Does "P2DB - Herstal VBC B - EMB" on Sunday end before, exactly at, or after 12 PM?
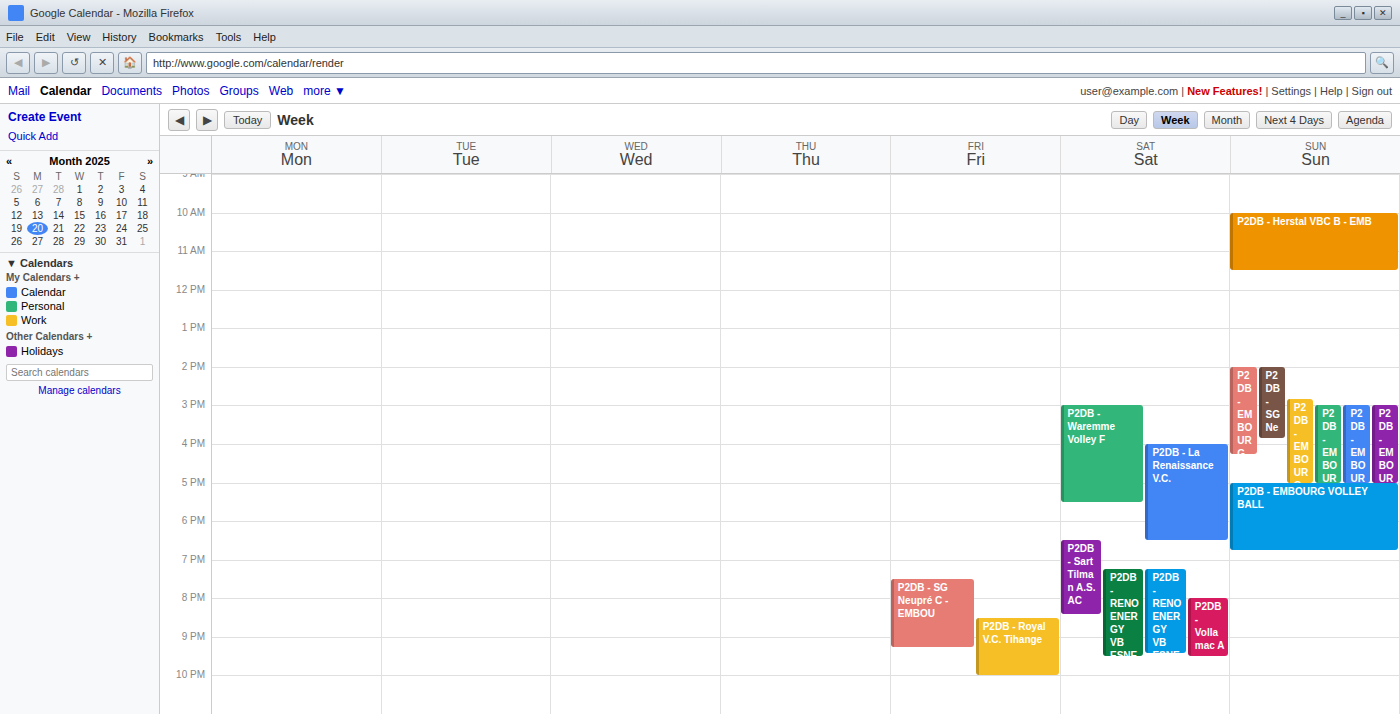
11:30 AM -- before 12 PM, 30 minutes above the 12 PM line.